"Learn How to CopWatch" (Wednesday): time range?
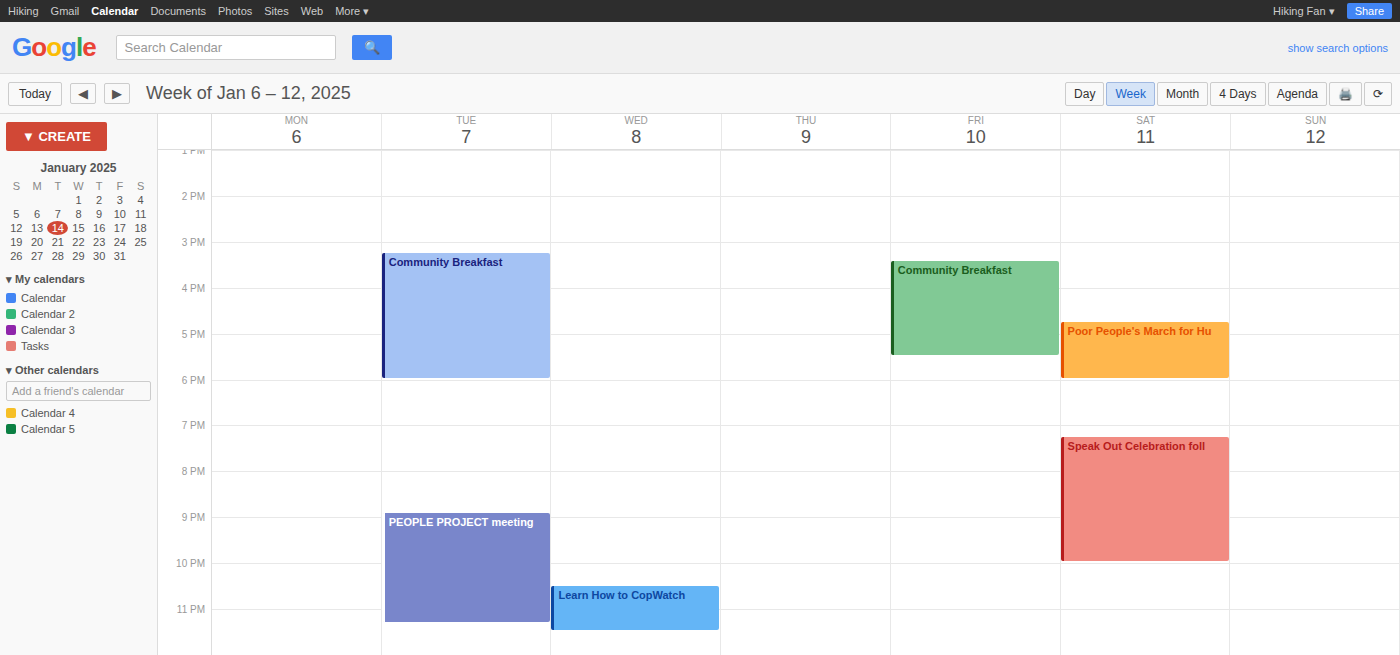
22:30 to 23:30